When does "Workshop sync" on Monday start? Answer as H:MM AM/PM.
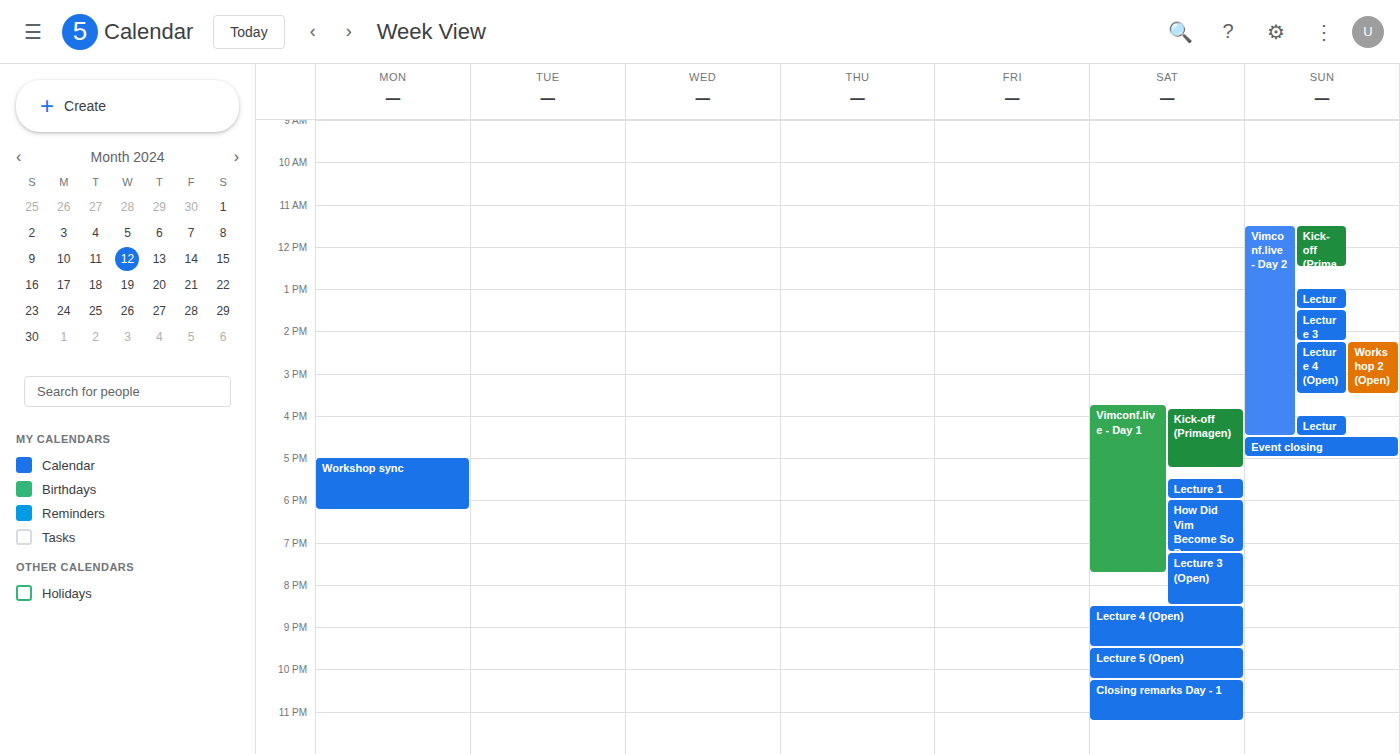
5:00 PM